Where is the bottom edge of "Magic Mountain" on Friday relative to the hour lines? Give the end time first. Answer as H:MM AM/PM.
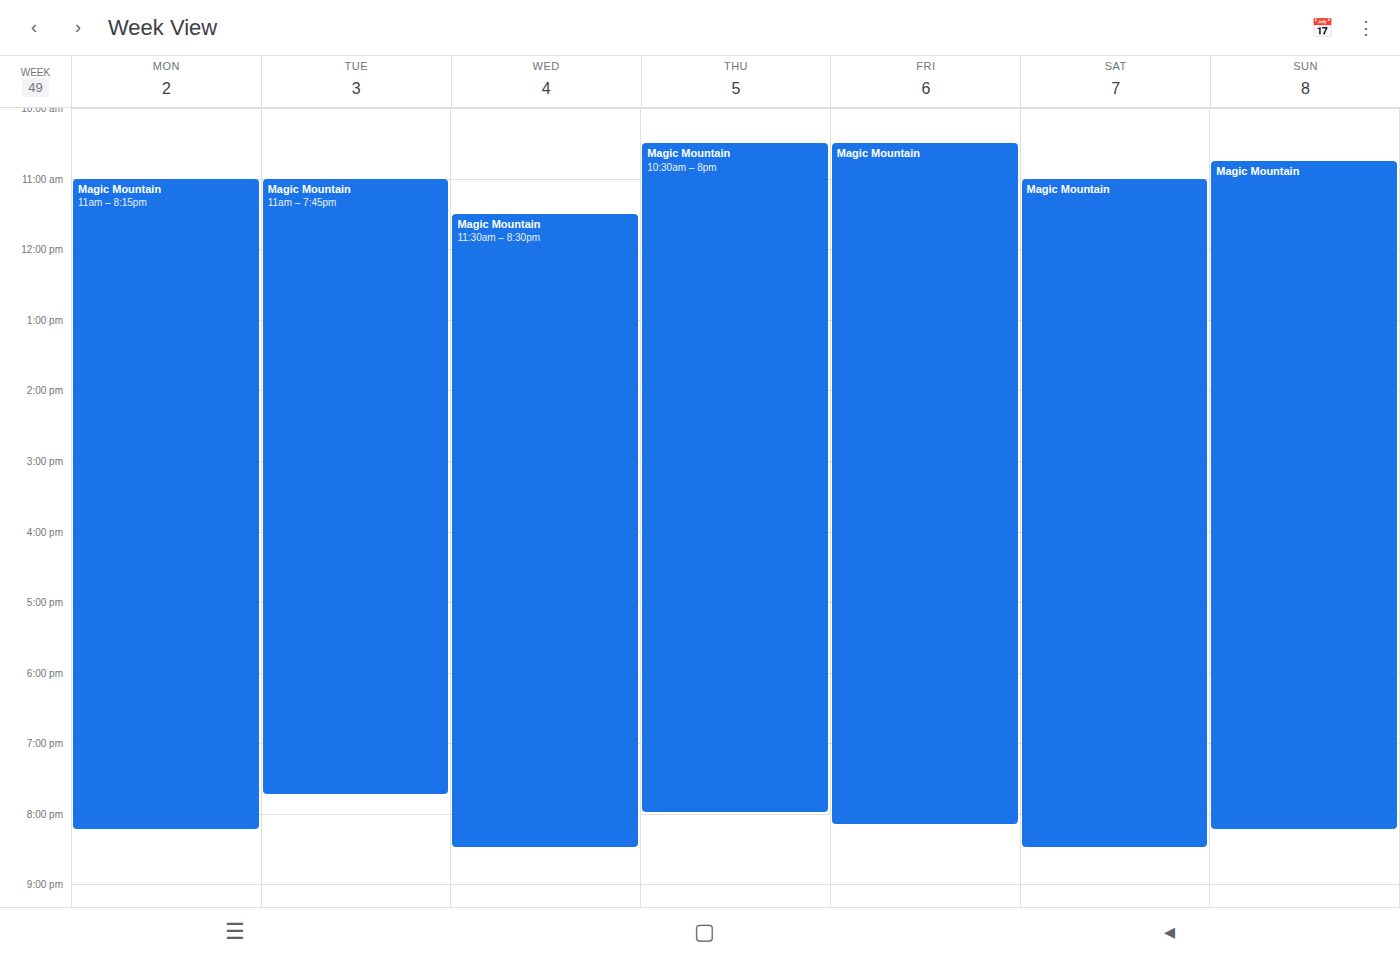
8:10 PM -- neither: 10 minutes below the 8 PM line and 50 minutes above the 9 PM line.